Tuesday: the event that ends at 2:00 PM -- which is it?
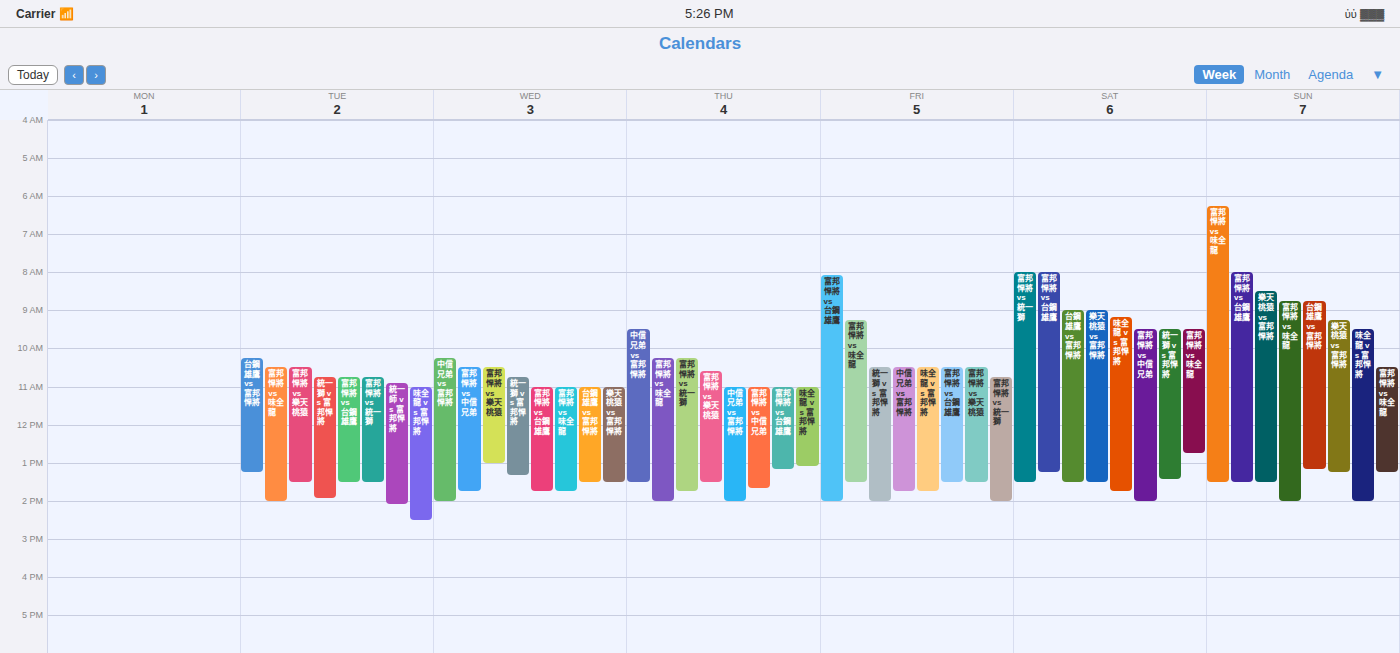
"富邦悍將 vs 味全龍"